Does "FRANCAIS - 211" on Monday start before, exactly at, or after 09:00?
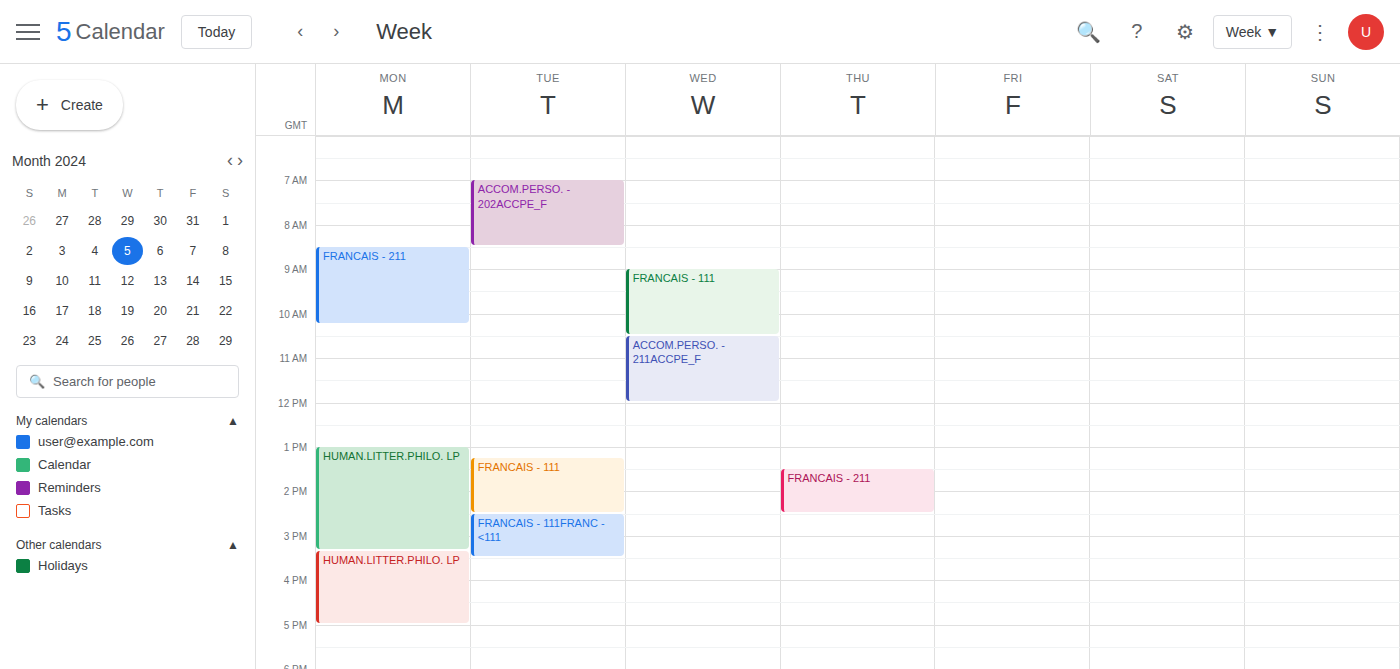
08:30 -- before 09:00, 30 minutes above the 09:00 line.